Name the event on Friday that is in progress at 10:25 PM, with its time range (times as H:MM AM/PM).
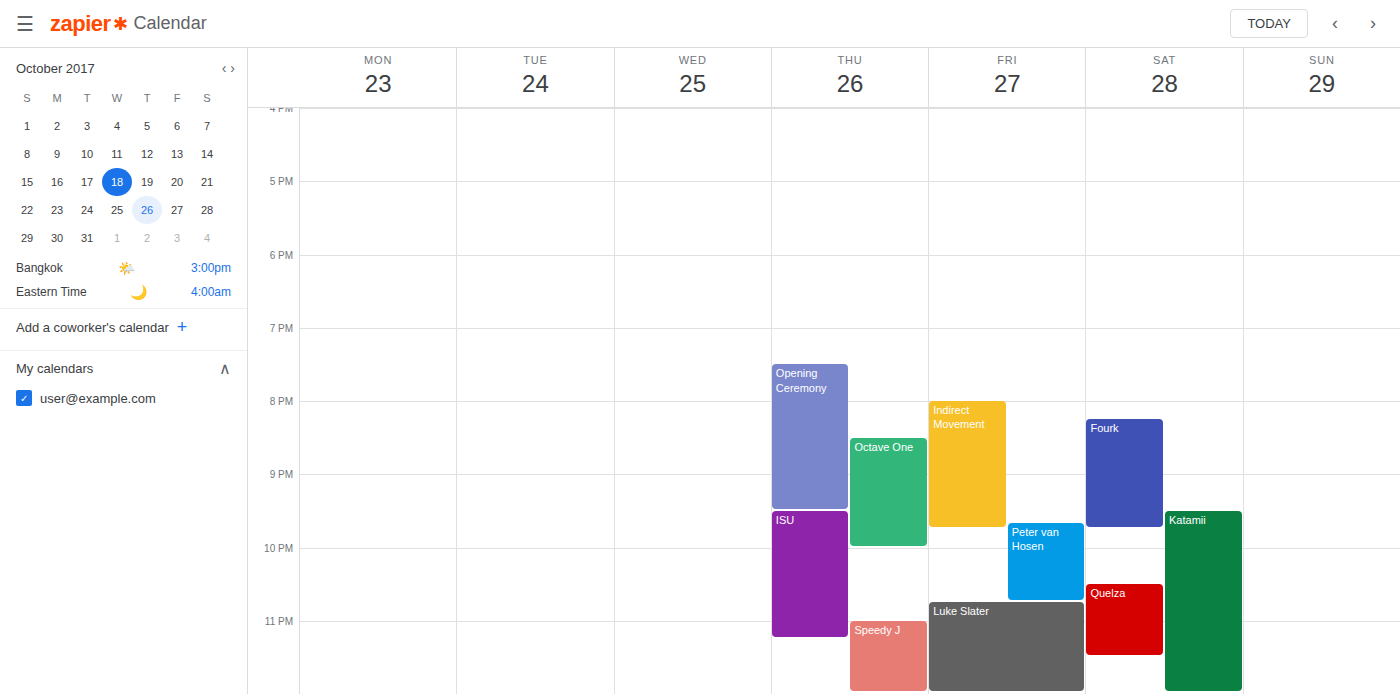
"Peter van Hosen", 9:40 PM to 10:45 PM